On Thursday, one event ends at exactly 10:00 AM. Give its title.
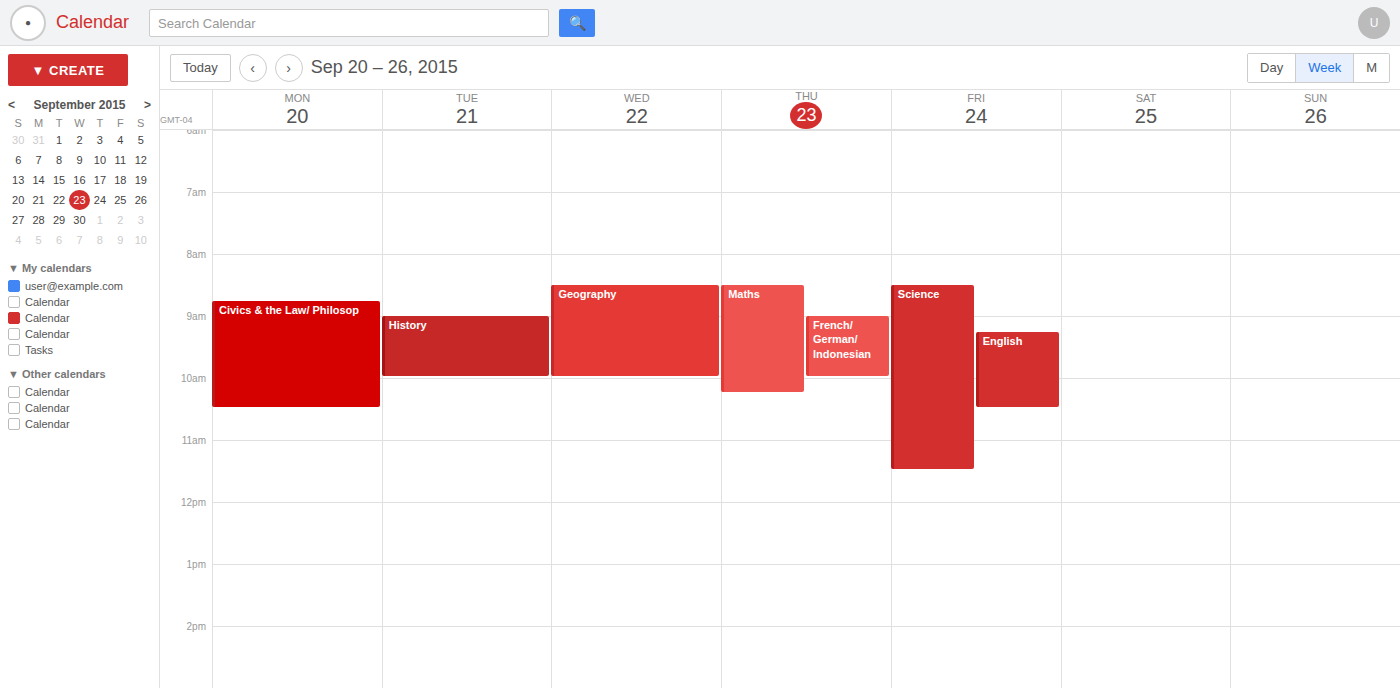
"French/ German/ Indonesian"